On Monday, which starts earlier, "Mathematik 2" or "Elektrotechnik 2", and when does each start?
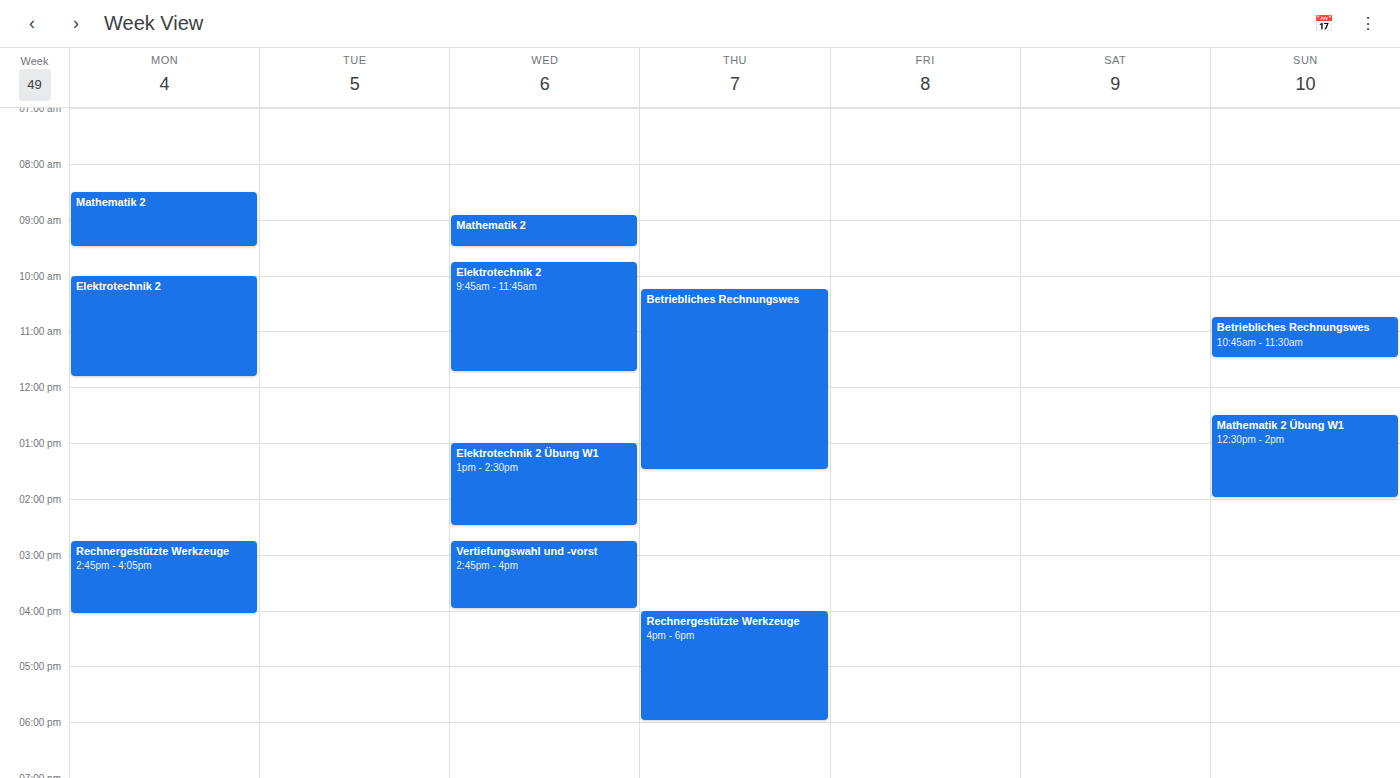
"Mathematik 2" 8:30 AM; "Elektrotechnik 2" 10:00 AM.